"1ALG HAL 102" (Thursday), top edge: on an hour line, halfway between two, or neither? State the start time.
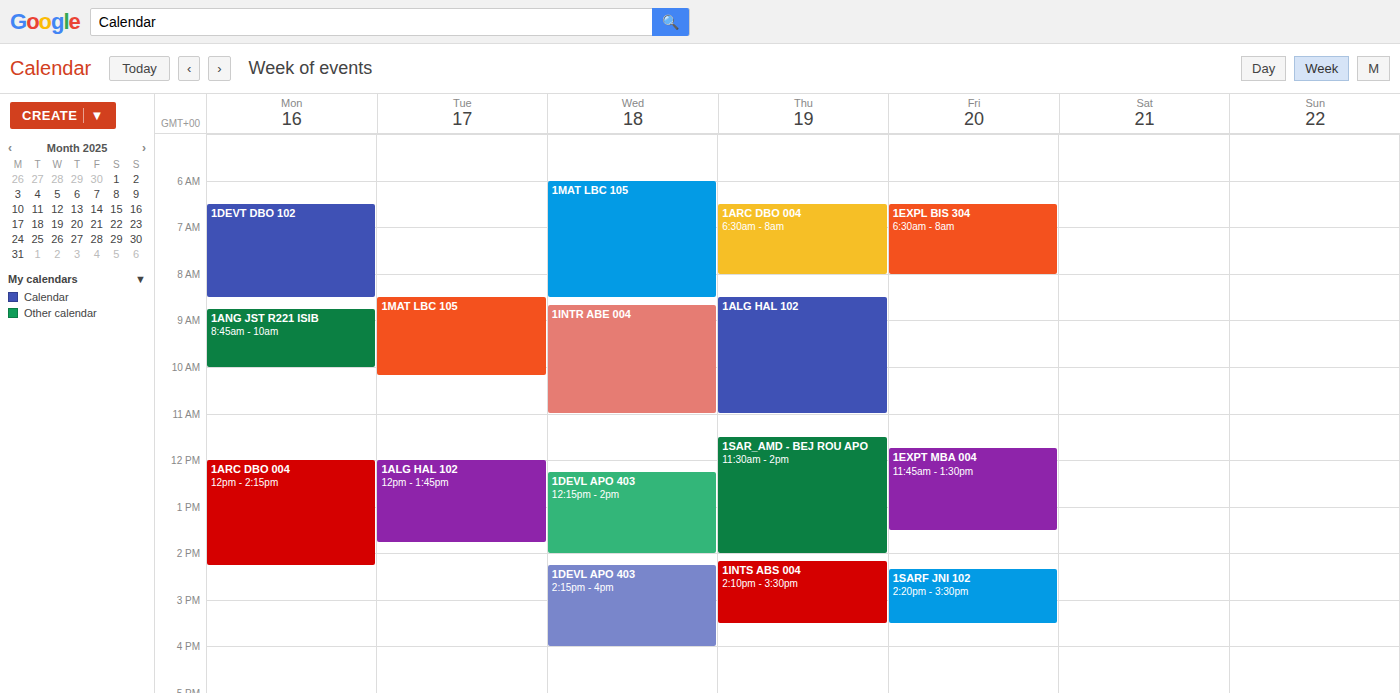
8:30 AM -- halfway between the 8 AM and 9 AM lines.